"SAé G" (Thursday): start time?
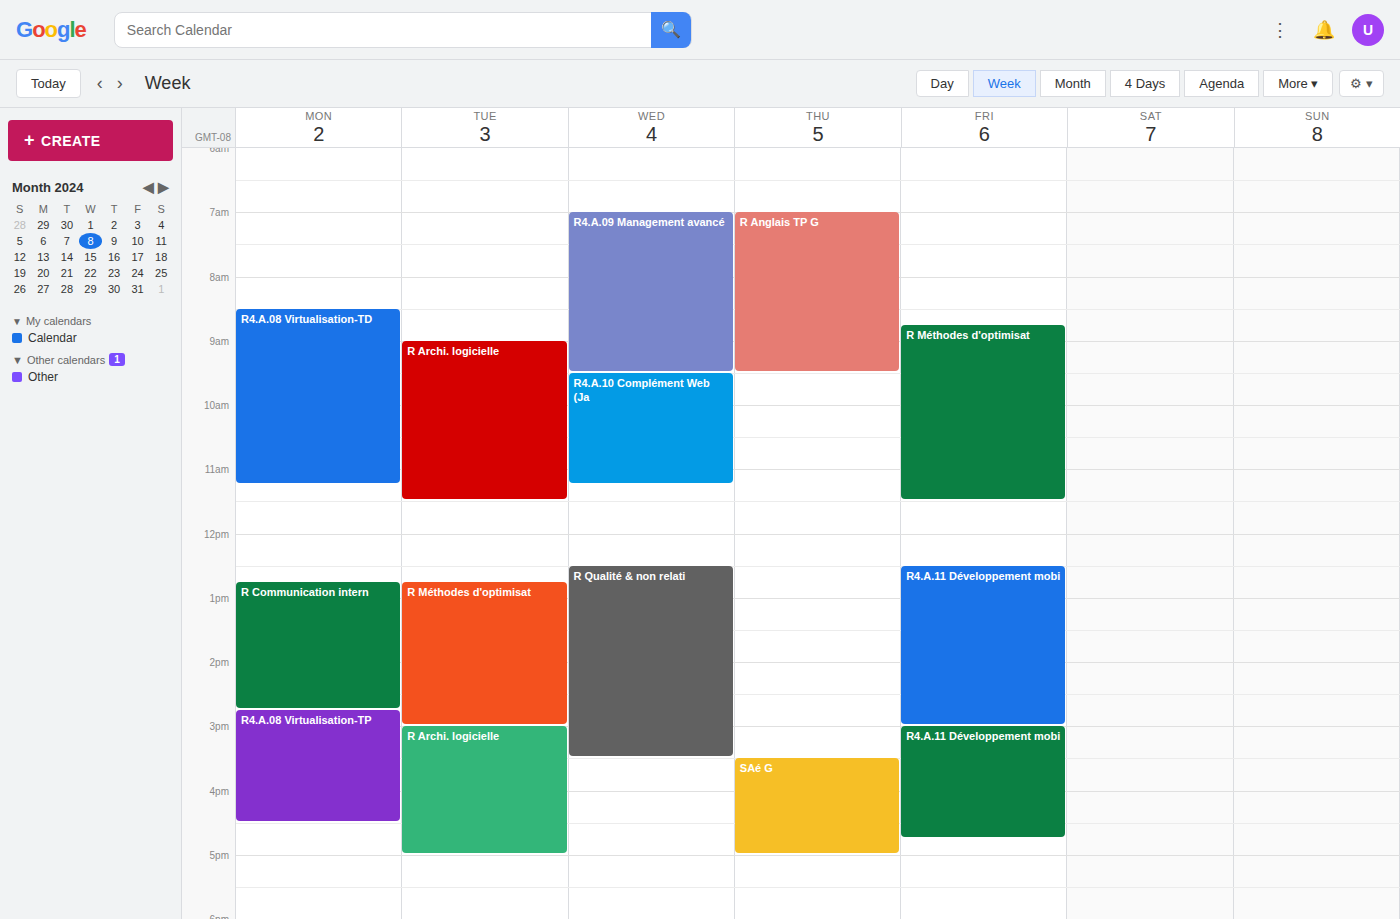
15:30